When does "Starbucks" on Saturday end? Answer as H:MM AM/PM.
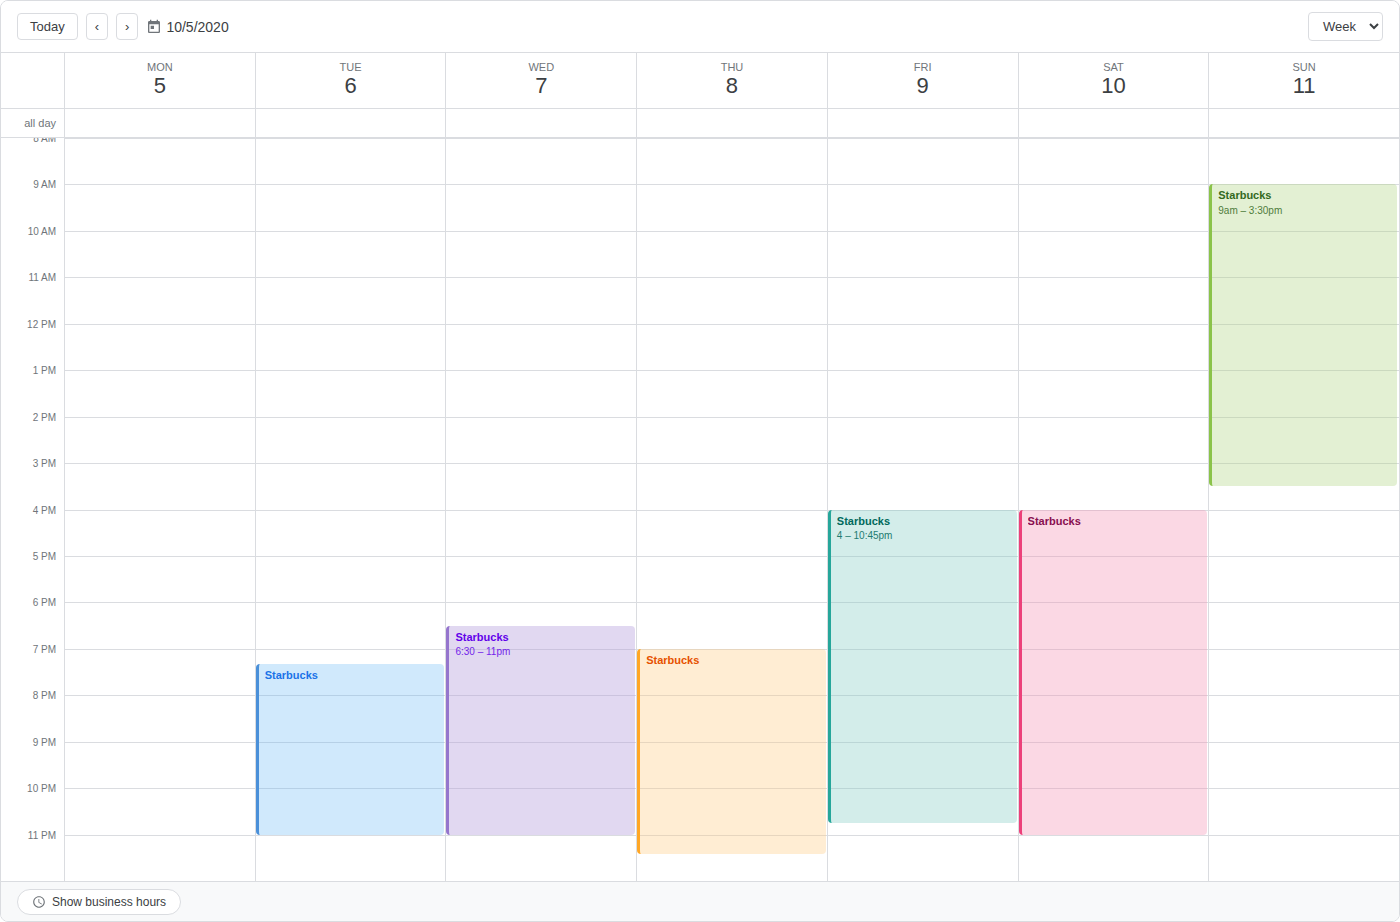
11:00 PM